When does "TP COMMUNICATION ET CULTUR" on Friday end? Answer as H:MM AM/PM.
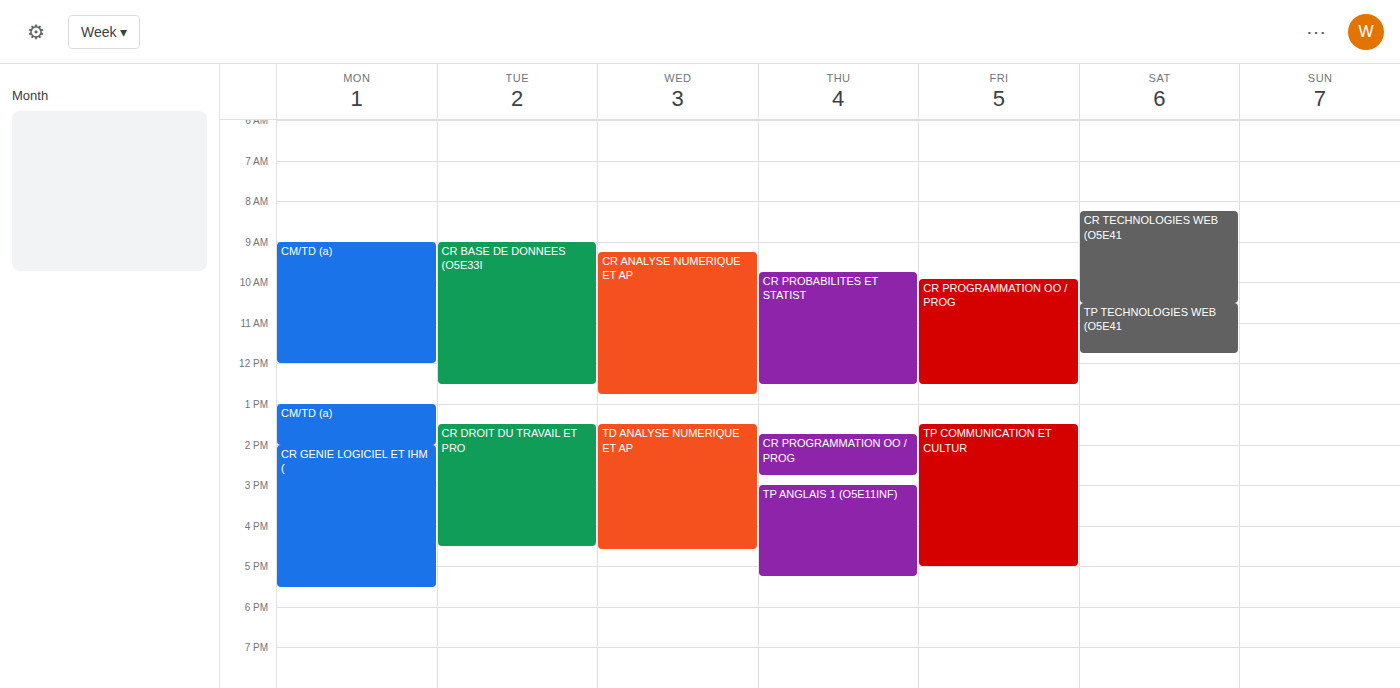
5:00 PM